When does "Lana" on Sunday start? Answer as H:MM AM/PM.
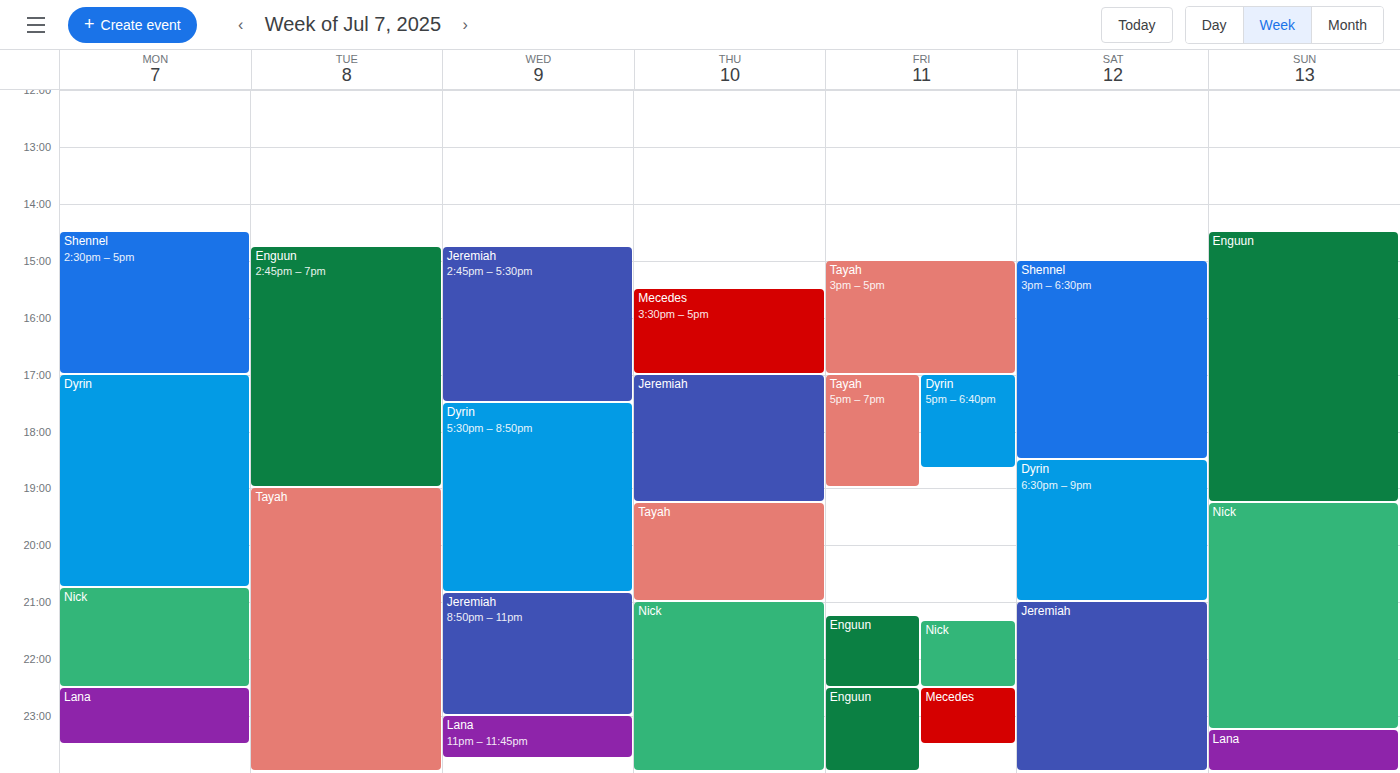
11:15 PM